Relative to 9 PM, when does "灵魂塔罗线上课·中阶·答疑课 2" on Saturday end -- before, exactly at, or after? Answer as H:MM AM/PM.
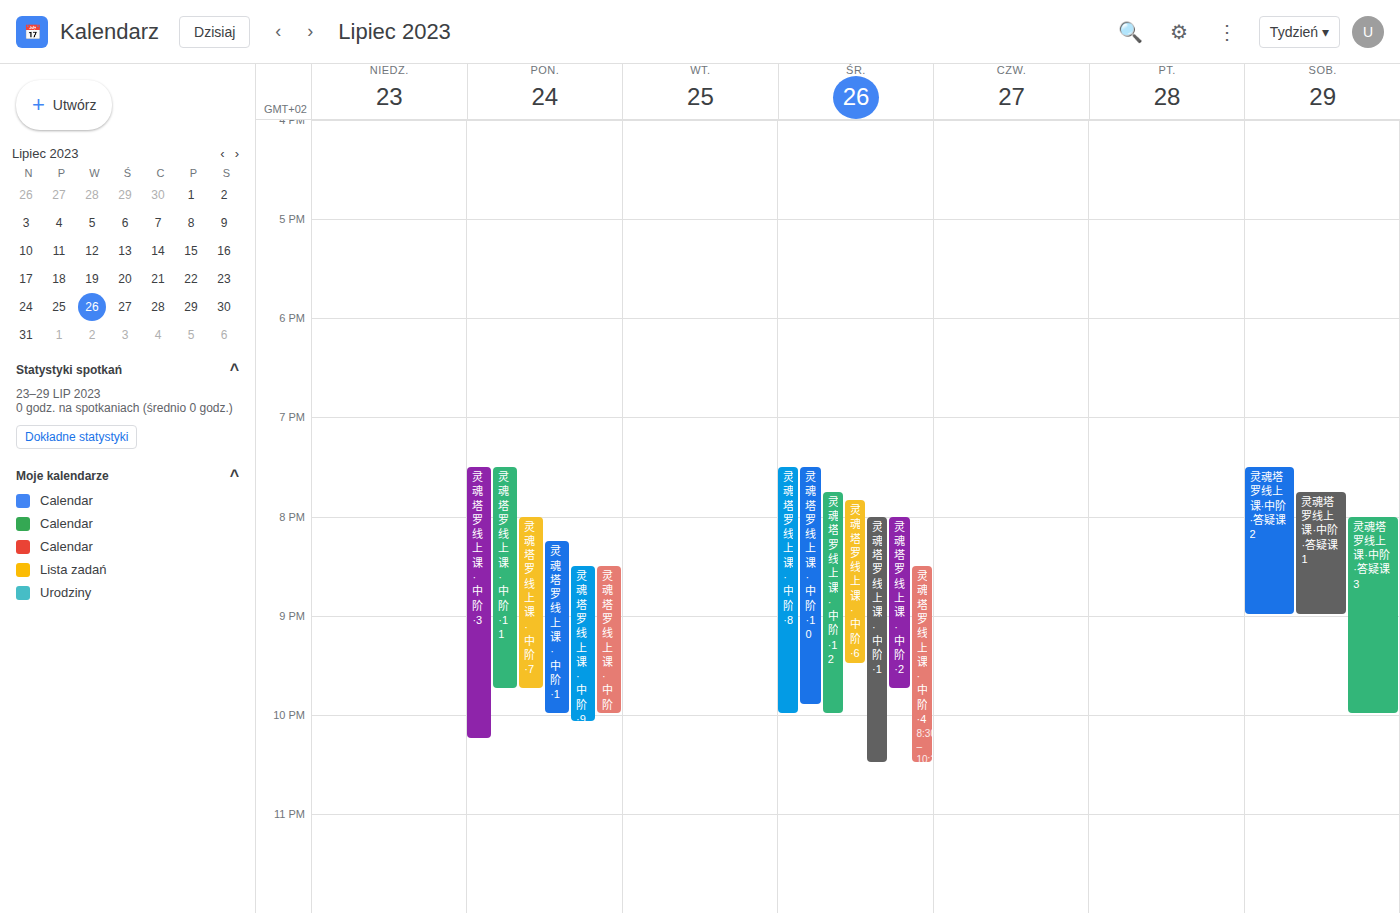
9:00 PM -- exactly at 9 PM, on the 9 PM line.